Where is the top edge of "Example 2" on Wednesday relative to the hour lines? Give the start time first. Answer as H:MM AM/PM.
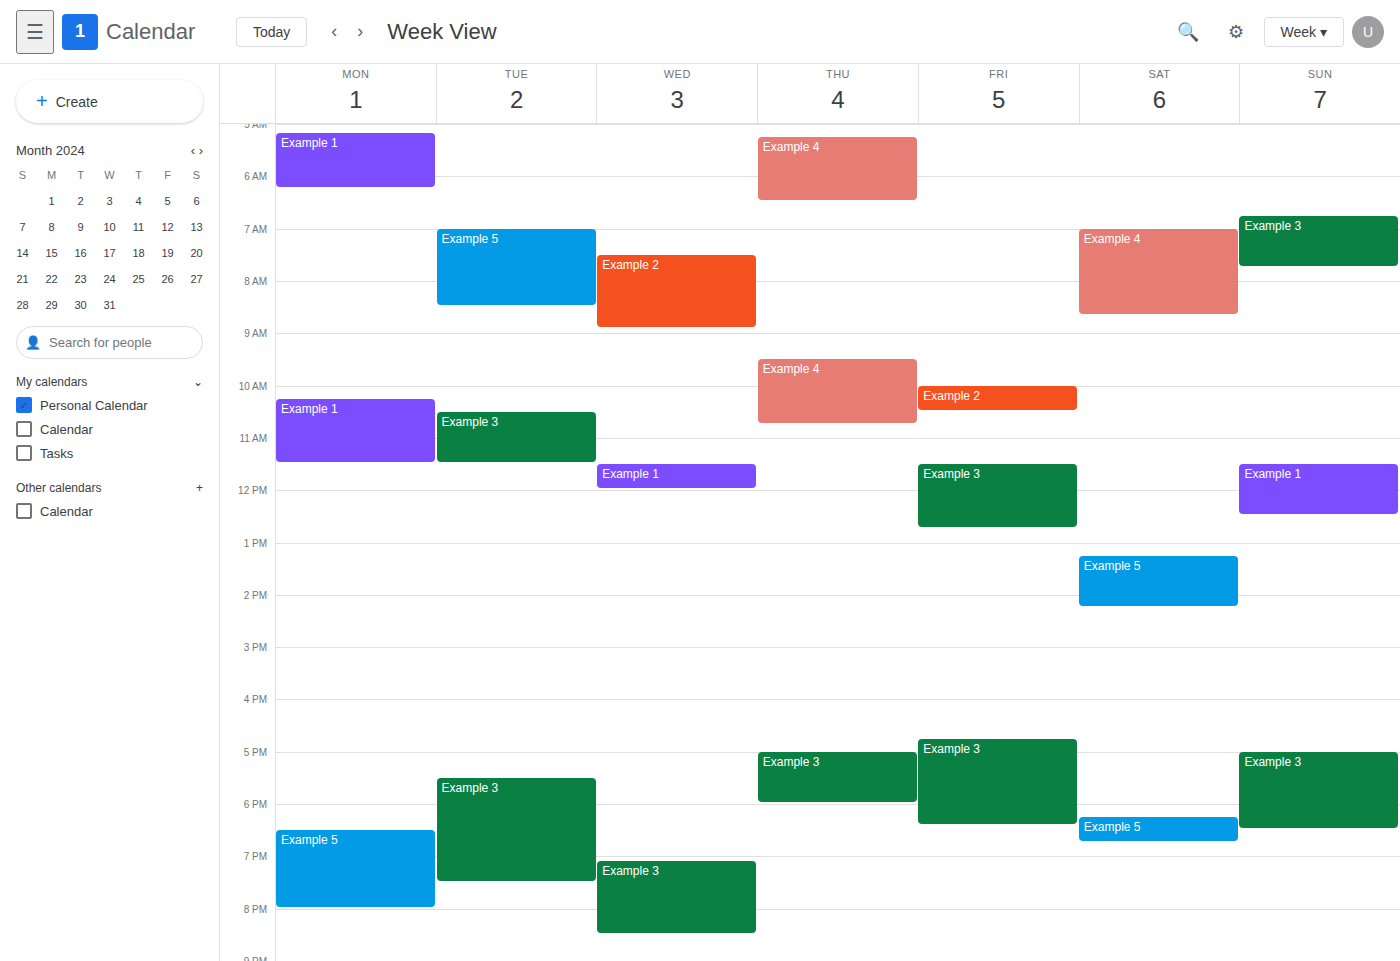
7:30 AM -- halfway between the 7 AM and 8 AM lines.